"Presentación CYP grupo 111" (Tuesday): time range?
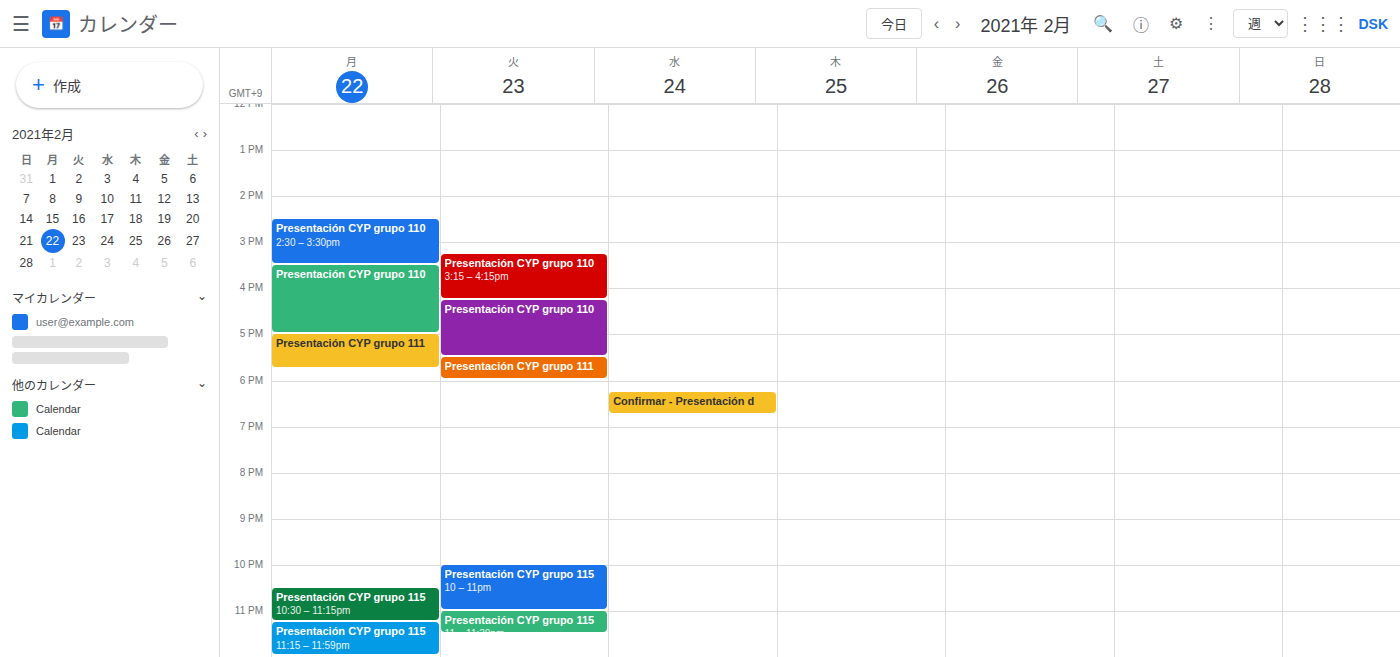
5:30 PM to 6:00 PM